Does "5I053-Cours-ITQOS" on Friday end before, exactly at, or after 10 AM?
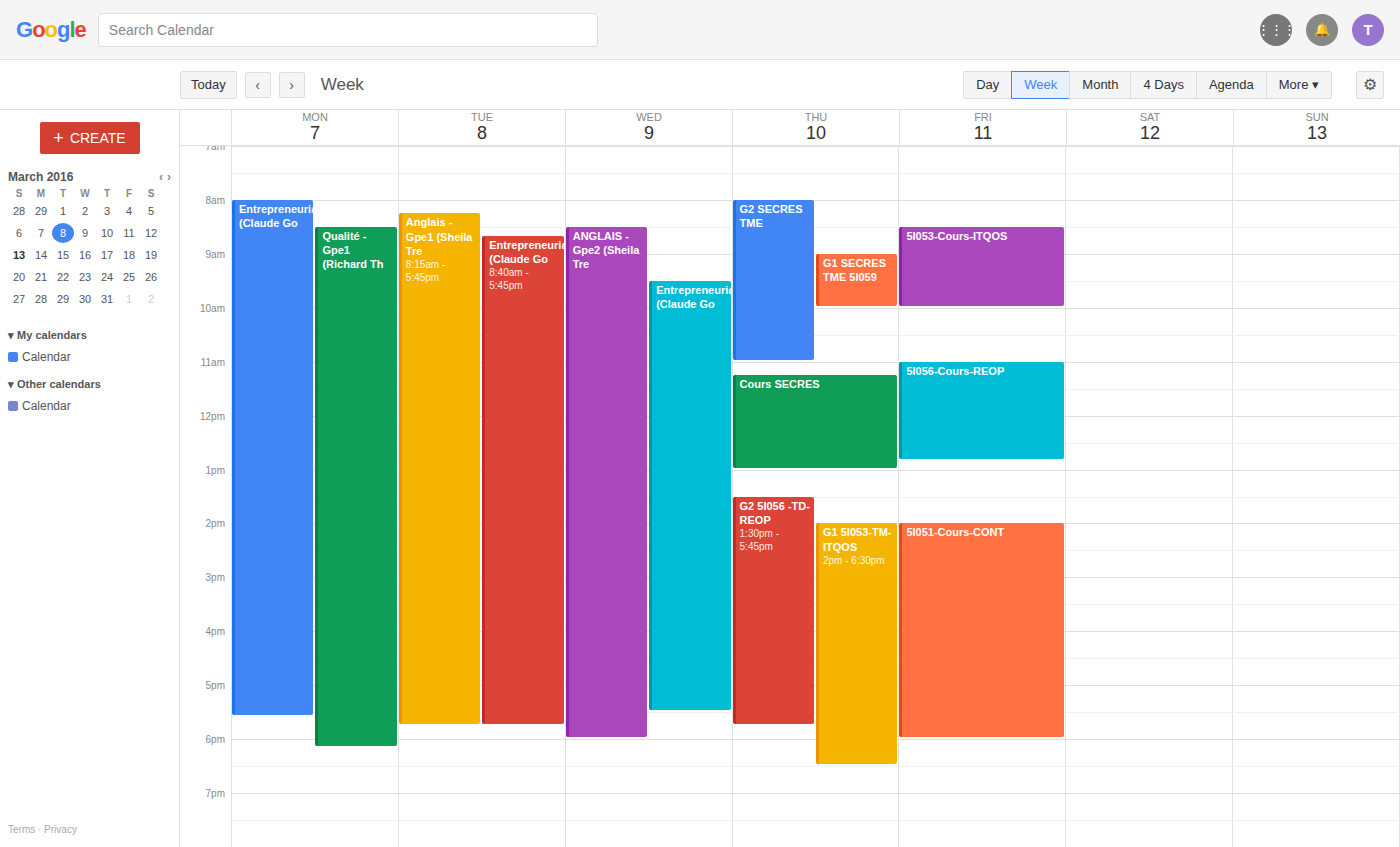
10:00 AM -- exactly at 10 AM, on the 10 AM line.